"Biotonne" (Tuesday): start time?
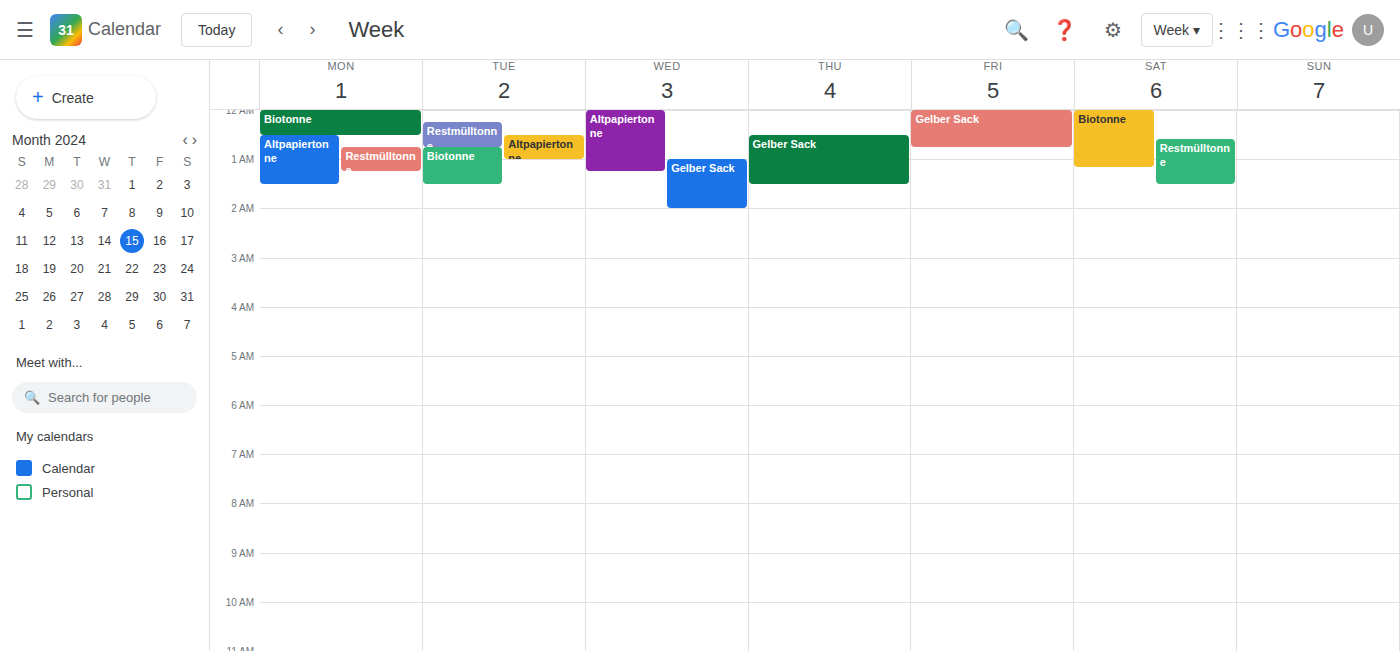
12:45 AM